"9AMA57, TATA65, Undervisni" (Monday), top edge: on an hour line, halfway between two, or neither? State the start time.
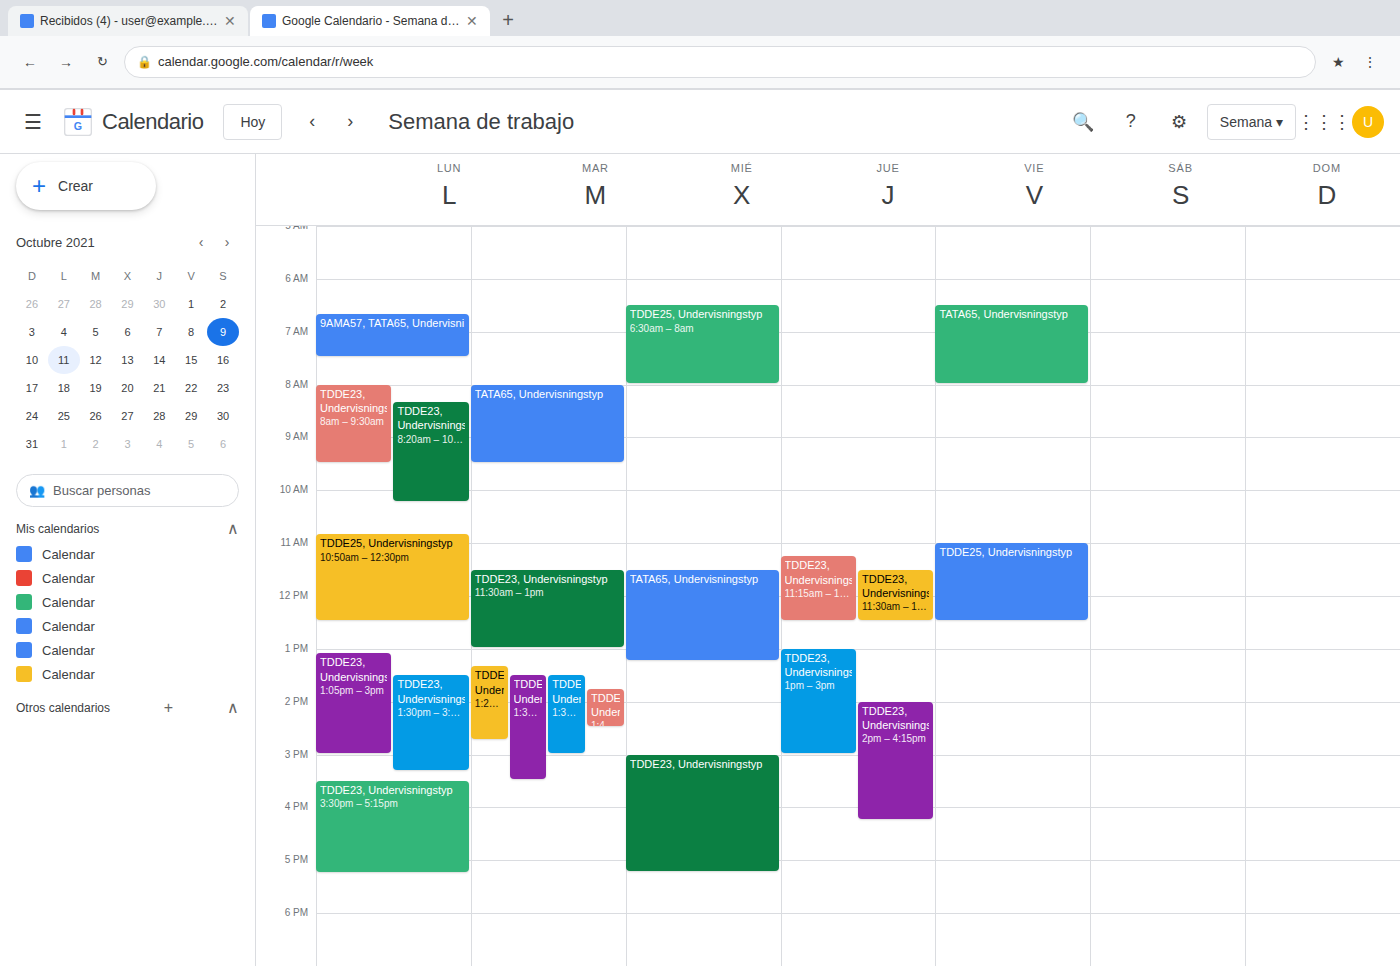
6:40 AM -- neither: 40 minutes below the 6 AM line and 20 minutes above the 7 AM line.